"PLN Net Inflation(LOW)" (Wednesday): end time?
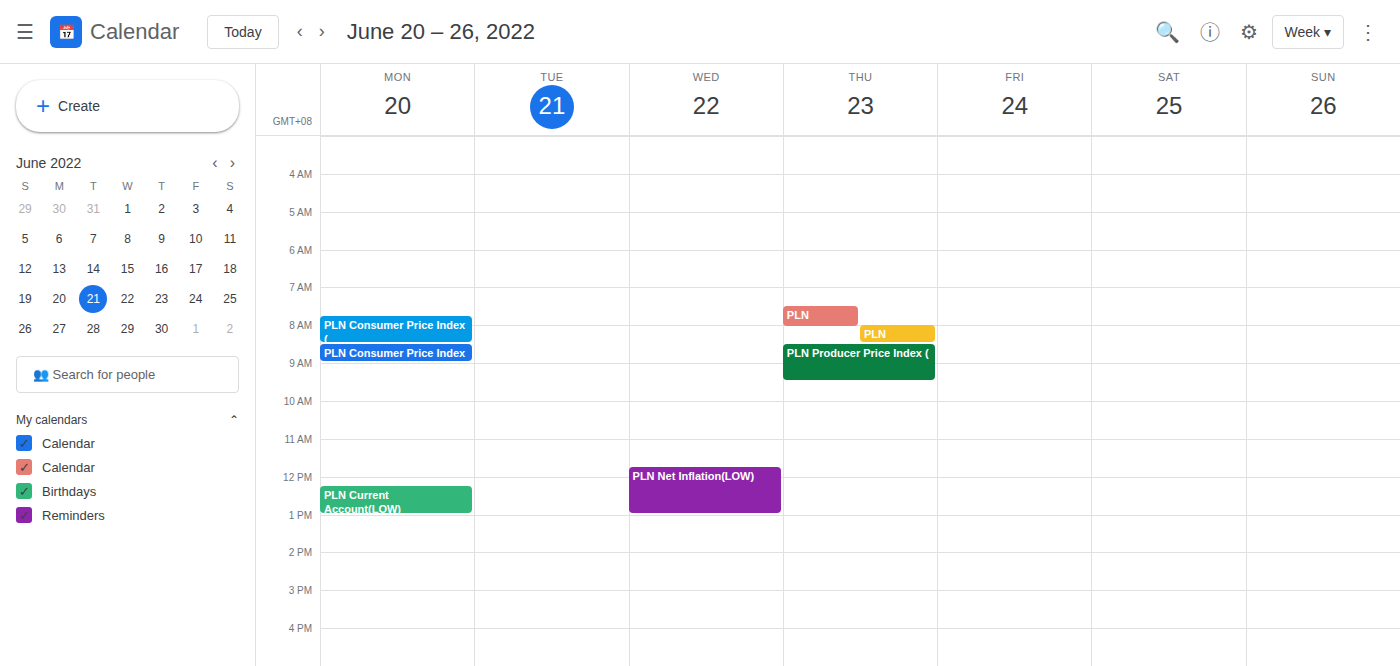
1:00 PM